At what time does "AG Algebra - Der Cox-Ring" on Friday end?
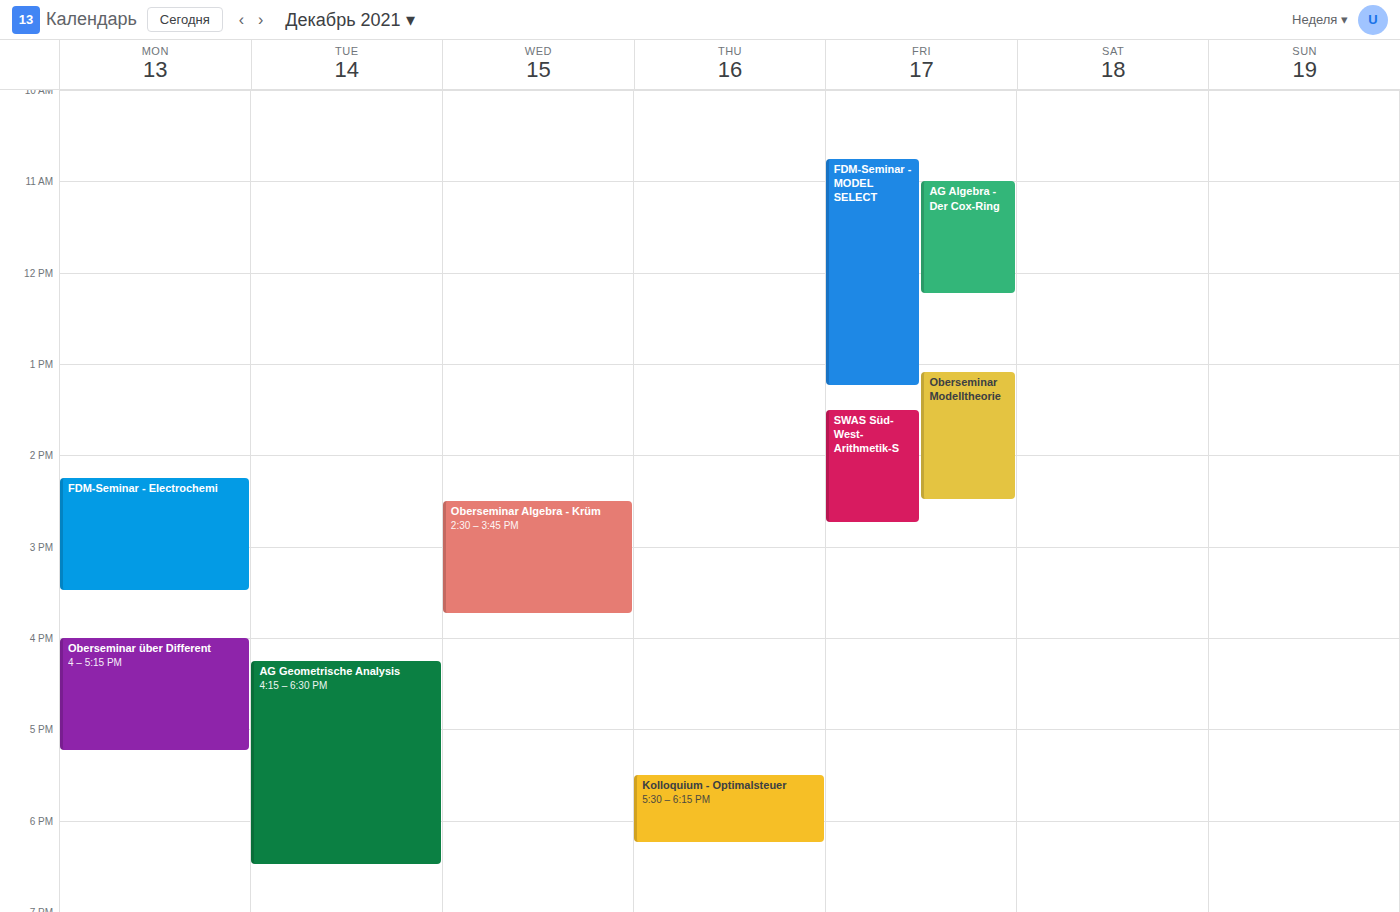
12:15